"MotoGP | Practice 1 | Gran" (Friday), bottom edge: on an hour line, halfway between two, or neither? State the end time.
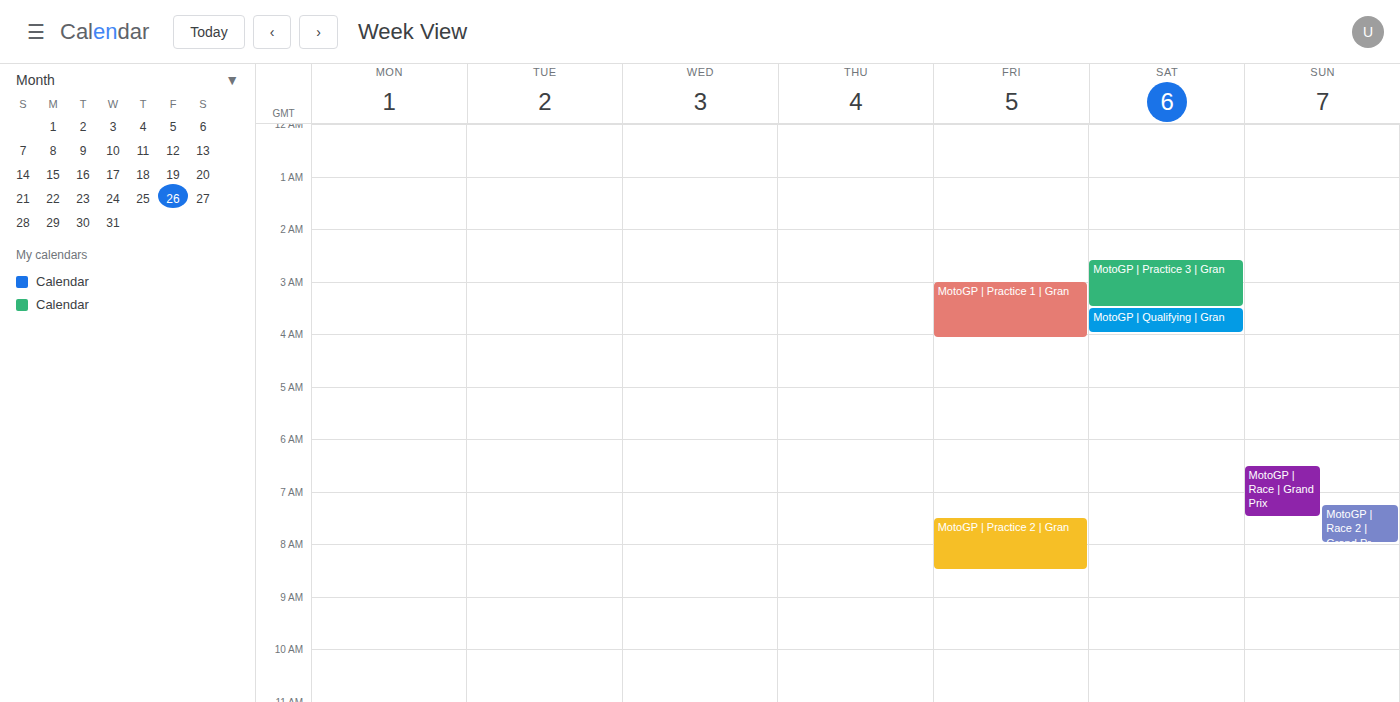
4:05 AM -- neither: 5 minutes below the 4 AM line and 55 minutes above the 5 AM line.